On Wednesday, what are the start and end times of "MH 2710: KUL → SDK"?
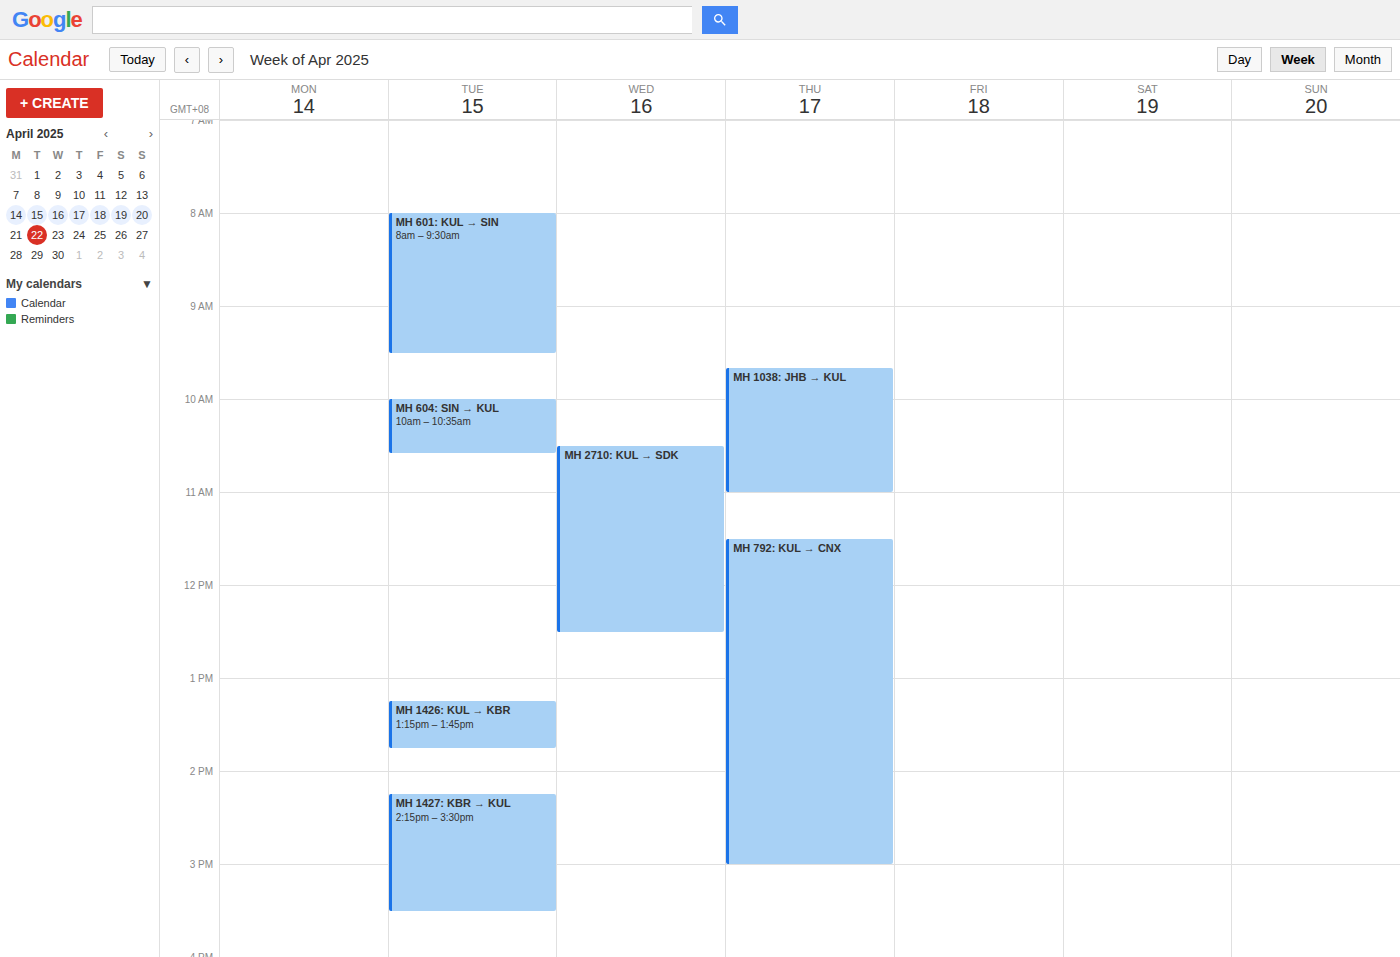
10:30 AM to 12:30 PM